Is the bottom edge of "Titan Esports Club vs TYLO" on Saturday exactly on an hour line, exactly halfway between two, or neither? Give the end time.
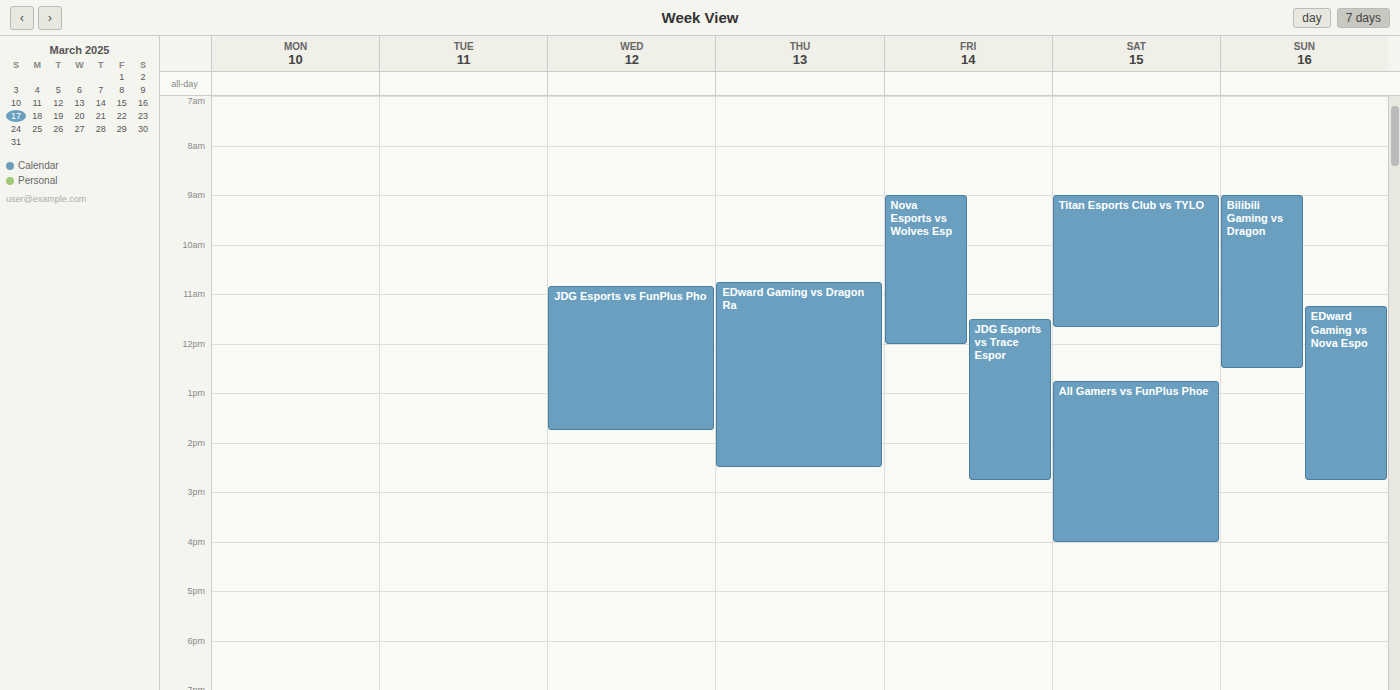
11:40 AM -- neither: 40 minutes below the 11 AM line and 20 minutes above the 12 PM line.